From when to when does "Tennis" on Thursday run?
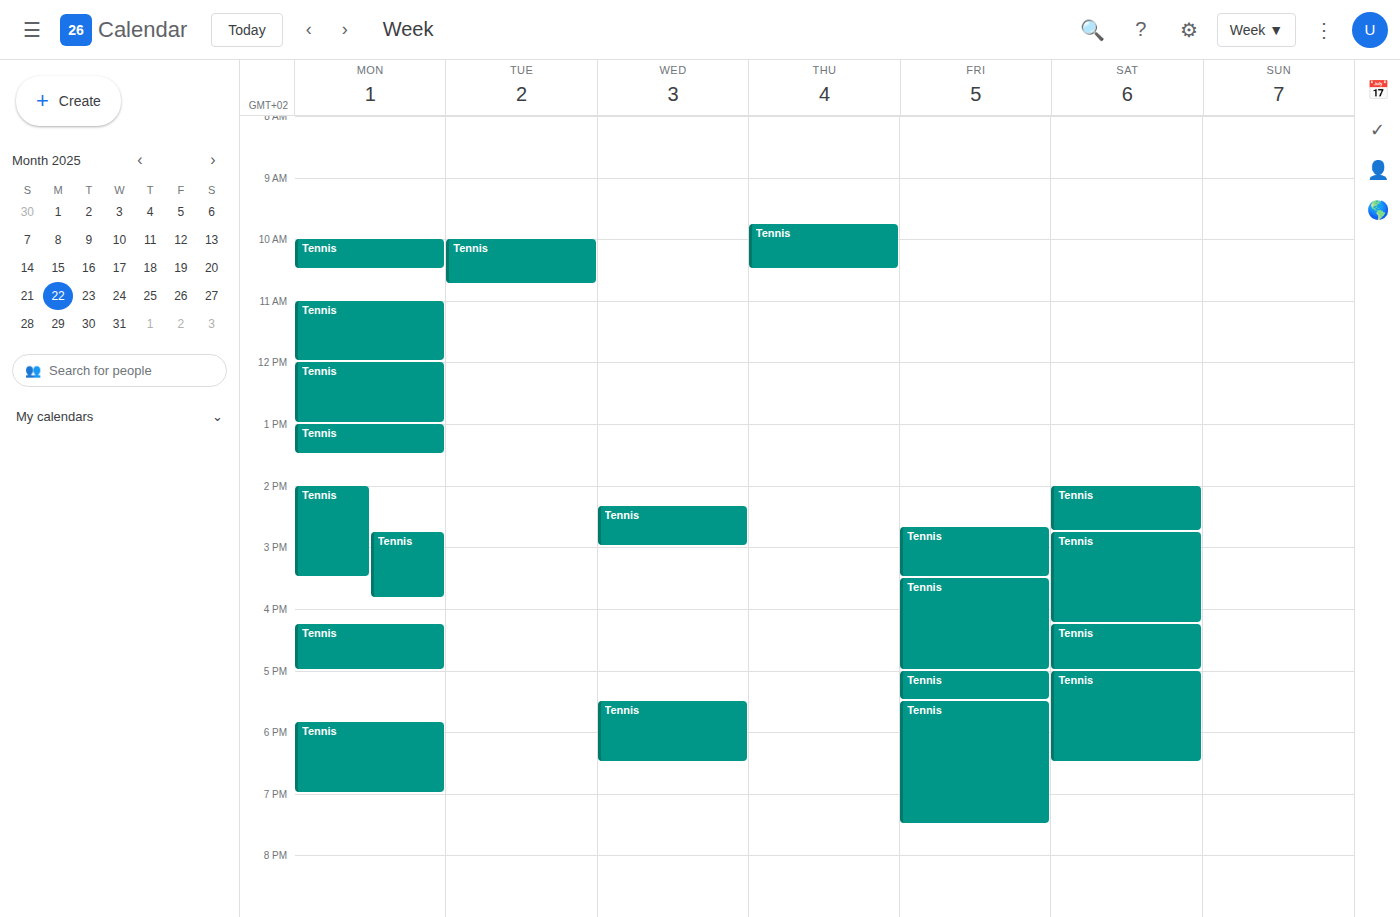
09:45 to 10:30